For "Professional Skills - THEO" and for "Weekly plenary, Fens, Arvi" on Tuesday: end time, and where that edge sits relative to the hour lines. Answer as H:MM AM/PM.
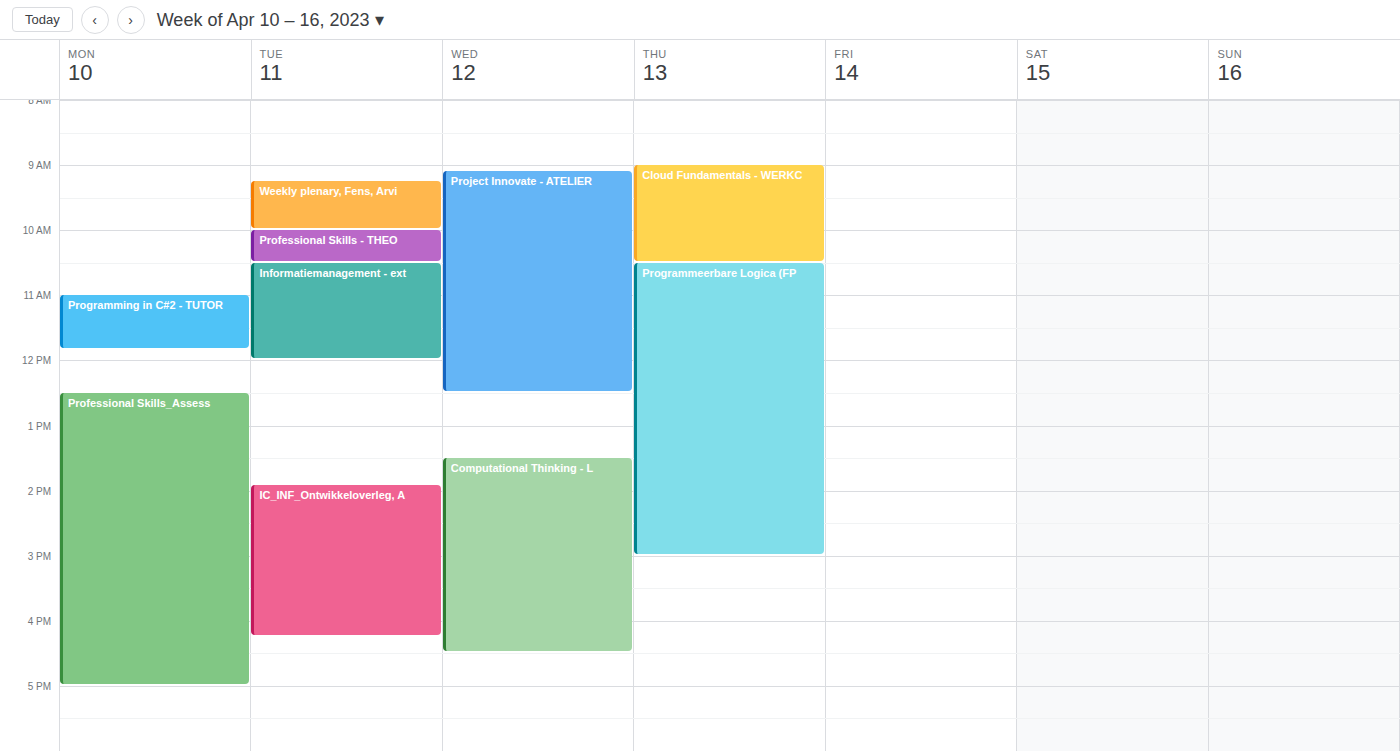
"Professional Skills - THEO": 10:30 AM, halfway between the 10 AM and 11 AM lines. "Weekly plenary, Fens, Arvi": 10:00 AM, exactly on the 10 AM line.